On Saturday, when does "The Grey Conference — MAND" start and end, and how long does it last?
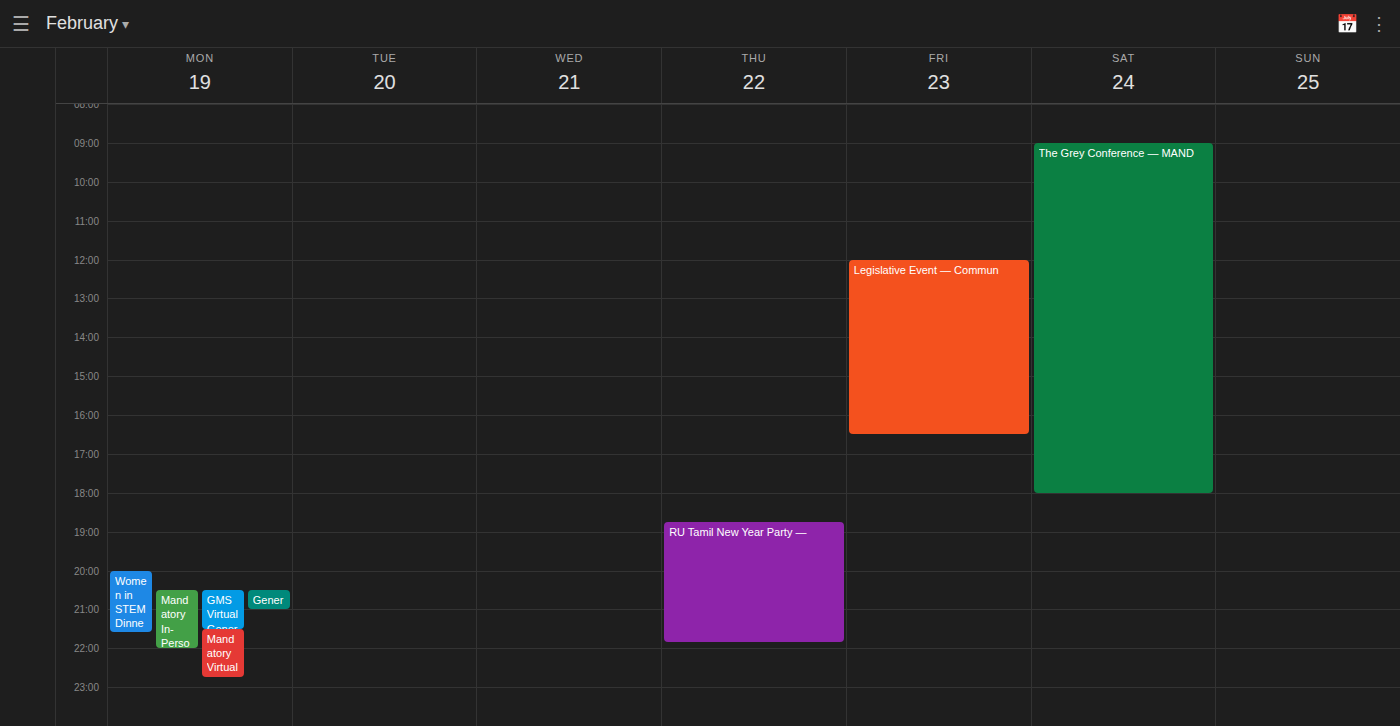
9:00 AM to 6:00 PM, 9 hours